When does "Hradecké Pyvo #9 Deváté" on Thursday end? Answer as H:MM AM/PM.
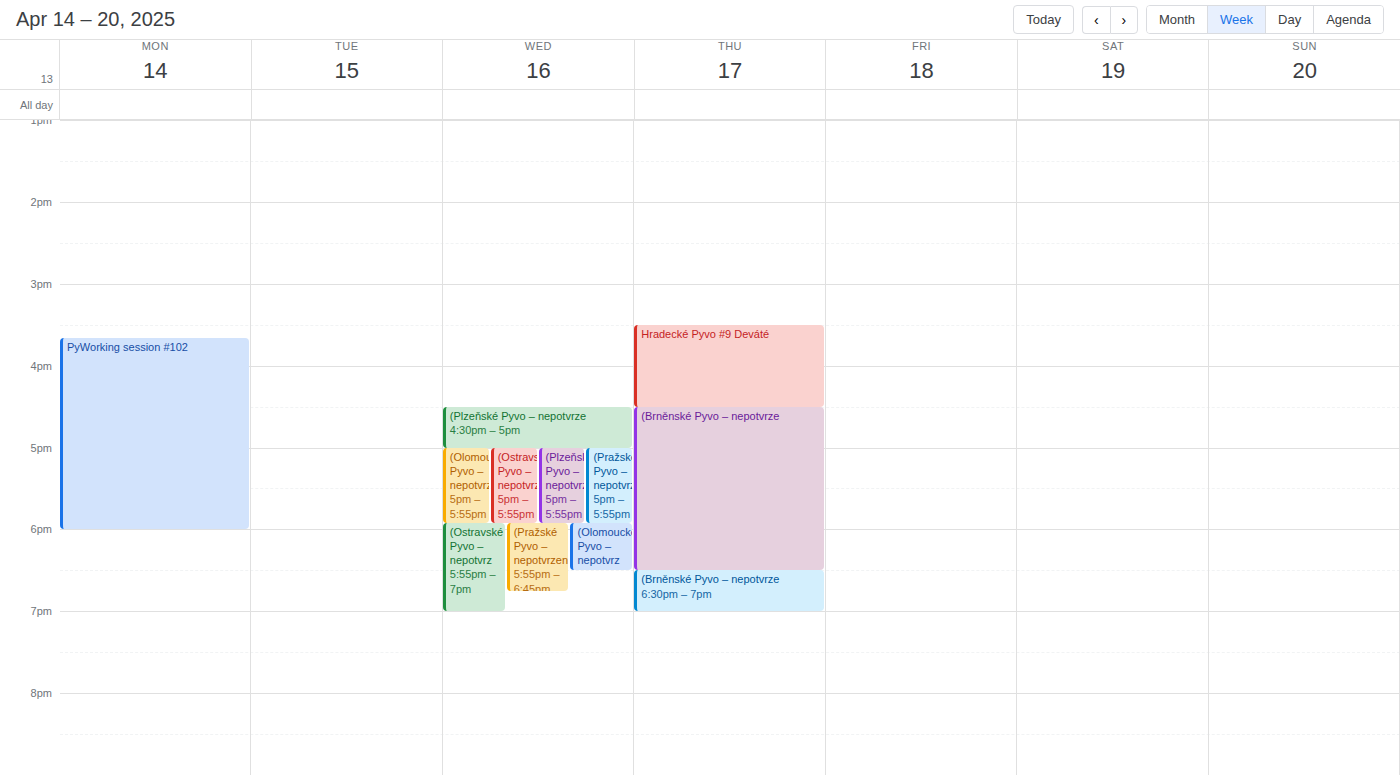
4:30 PM